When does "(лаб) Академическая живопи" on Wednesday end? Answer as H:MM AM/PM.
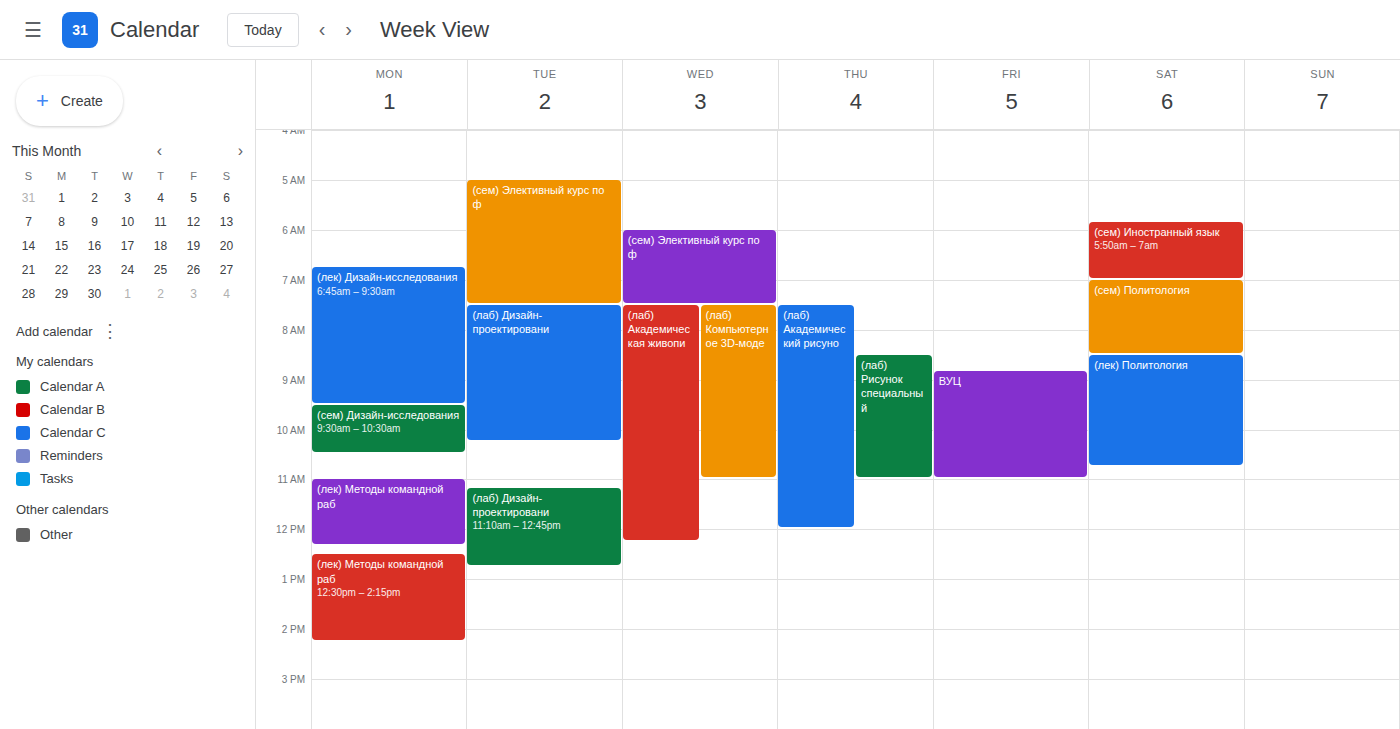
12:15 PM